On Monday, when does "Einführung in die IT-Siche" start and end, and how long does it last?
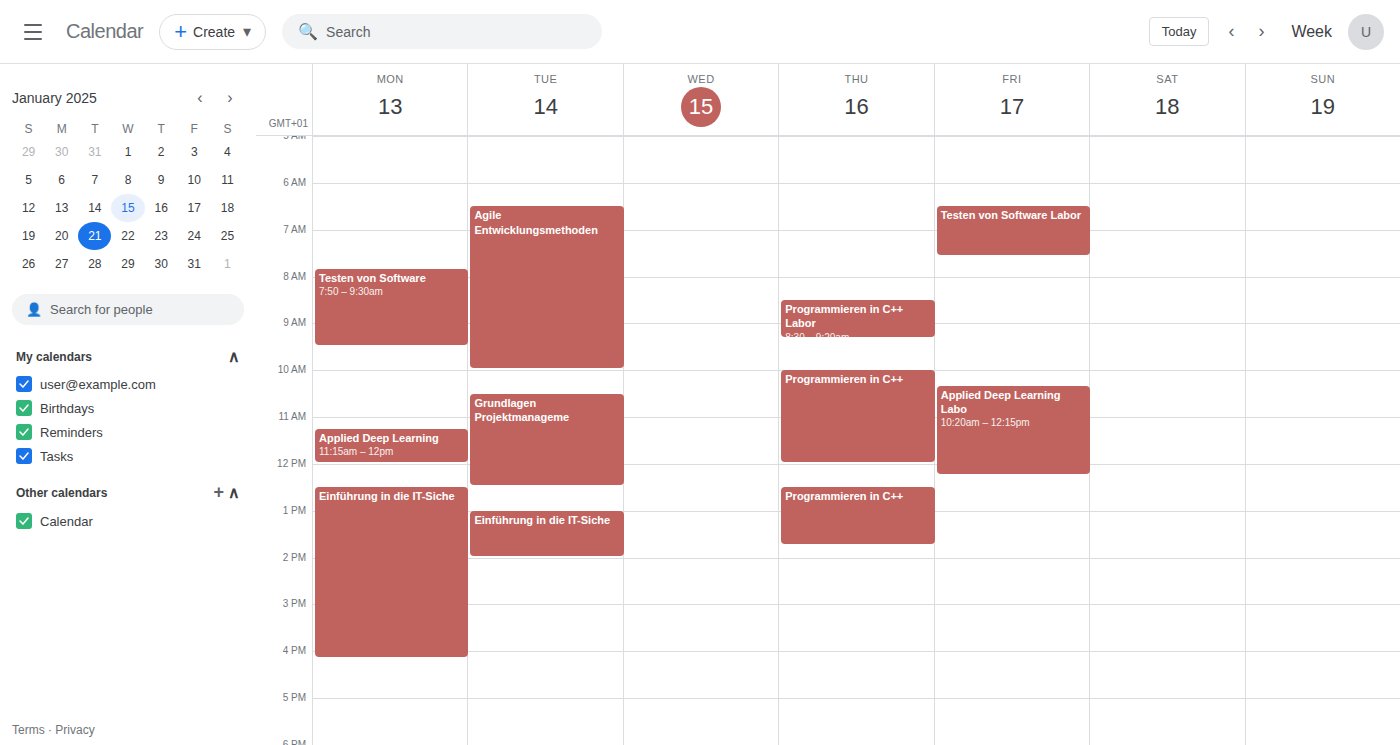
12:30 PM to 4:10 PM, 3 hours 40 minutes